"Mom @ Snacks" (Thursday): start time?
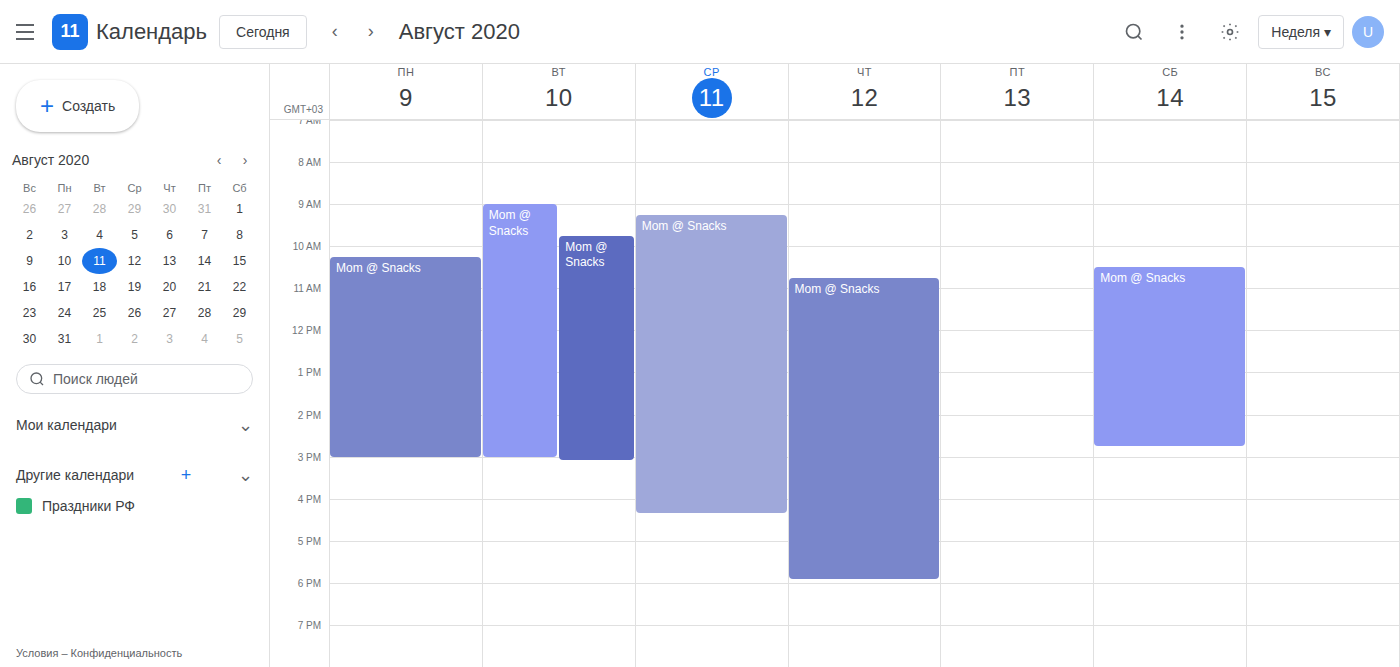
10:45 AM